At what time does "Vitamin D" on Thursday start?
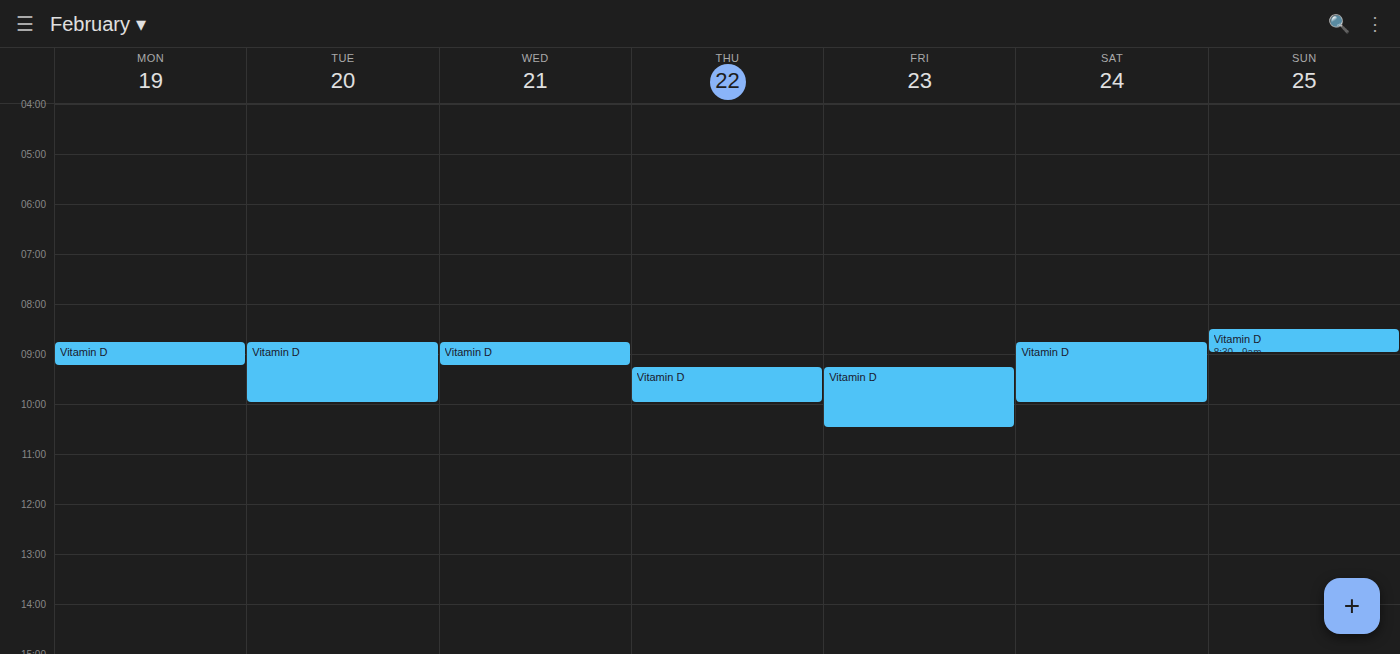
09:15